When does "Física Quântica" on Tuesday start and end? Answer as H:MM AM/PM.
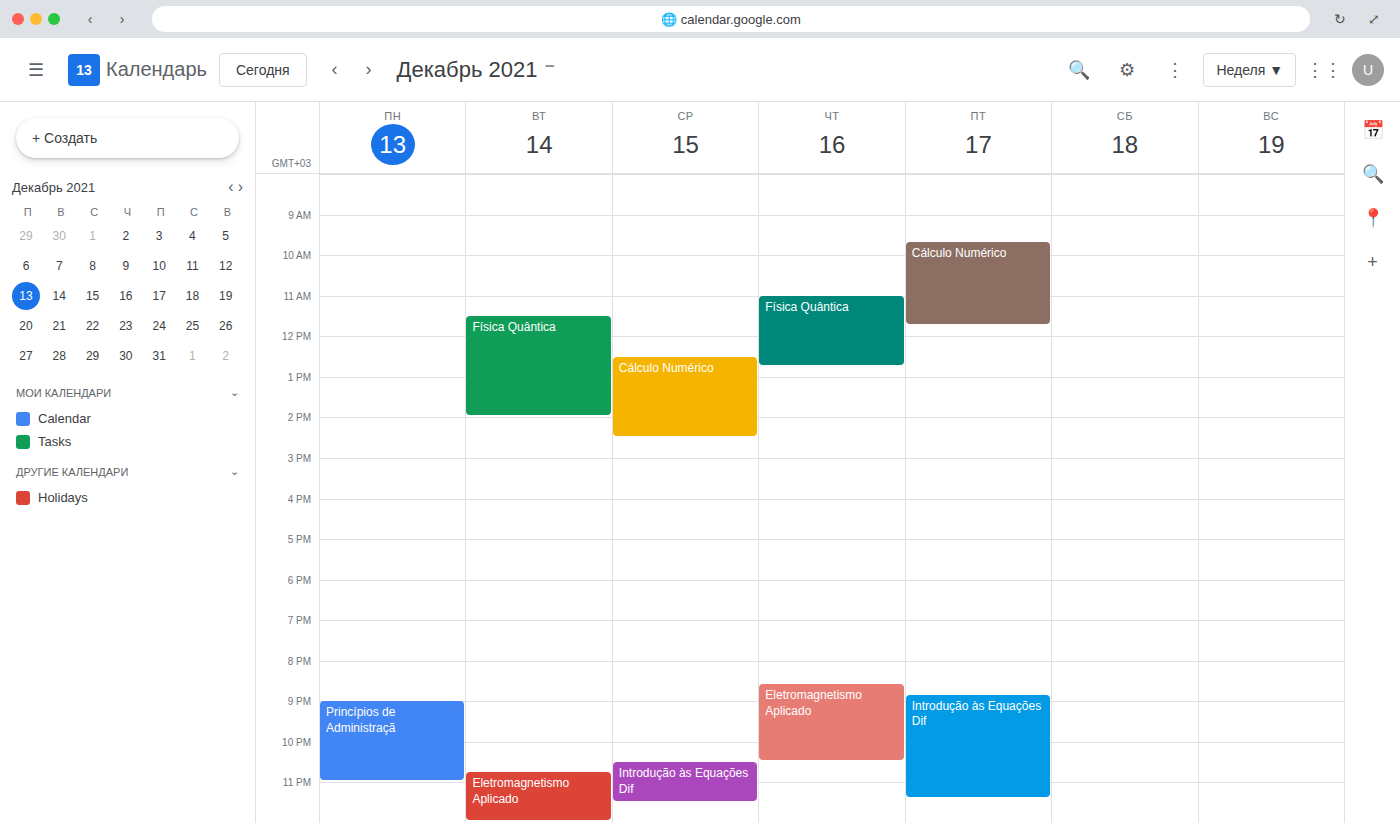
11:30 AM to 2:00 PM